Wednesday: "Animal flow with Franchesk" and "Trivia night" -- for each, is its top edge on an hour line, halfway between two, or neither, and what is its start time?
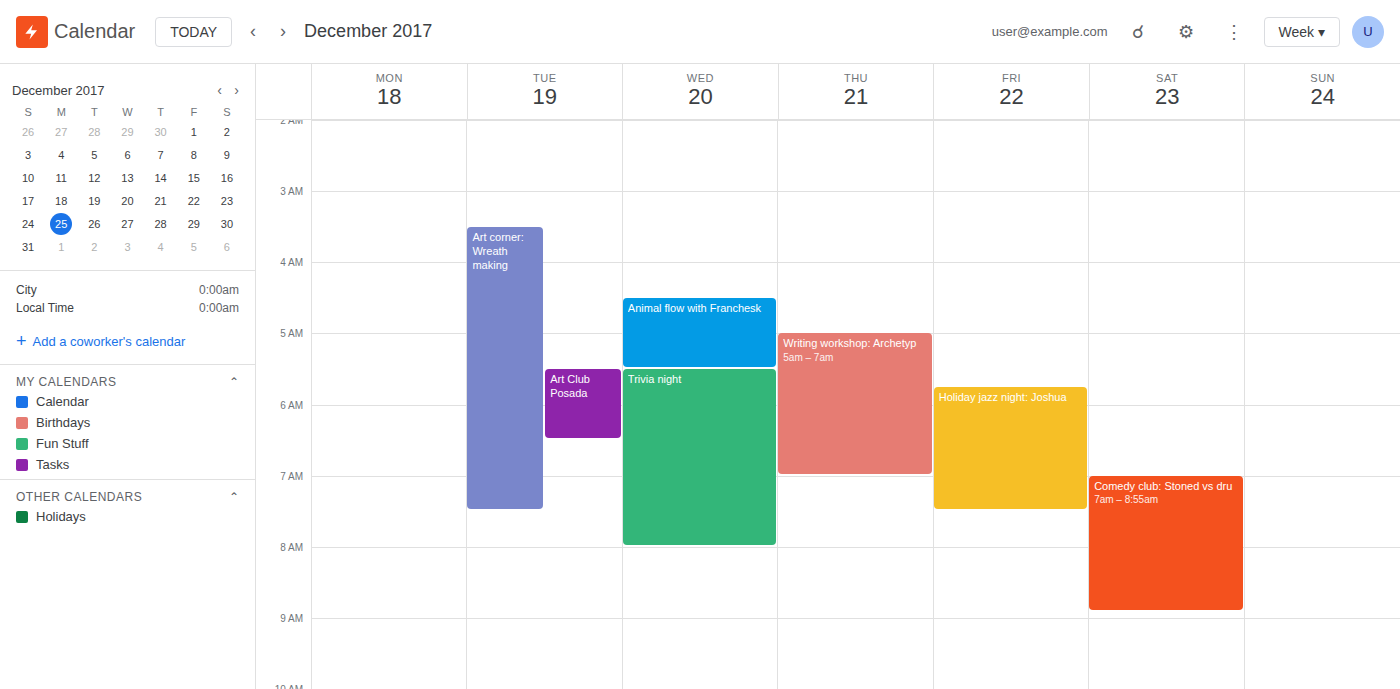
"Animal flow with Franchesk": 4:30 AM, halfway between the 4 AM and 5 AM lines. "Trivia night": 5:30 AM, halfway between the 5 AM and 6 AM lines.